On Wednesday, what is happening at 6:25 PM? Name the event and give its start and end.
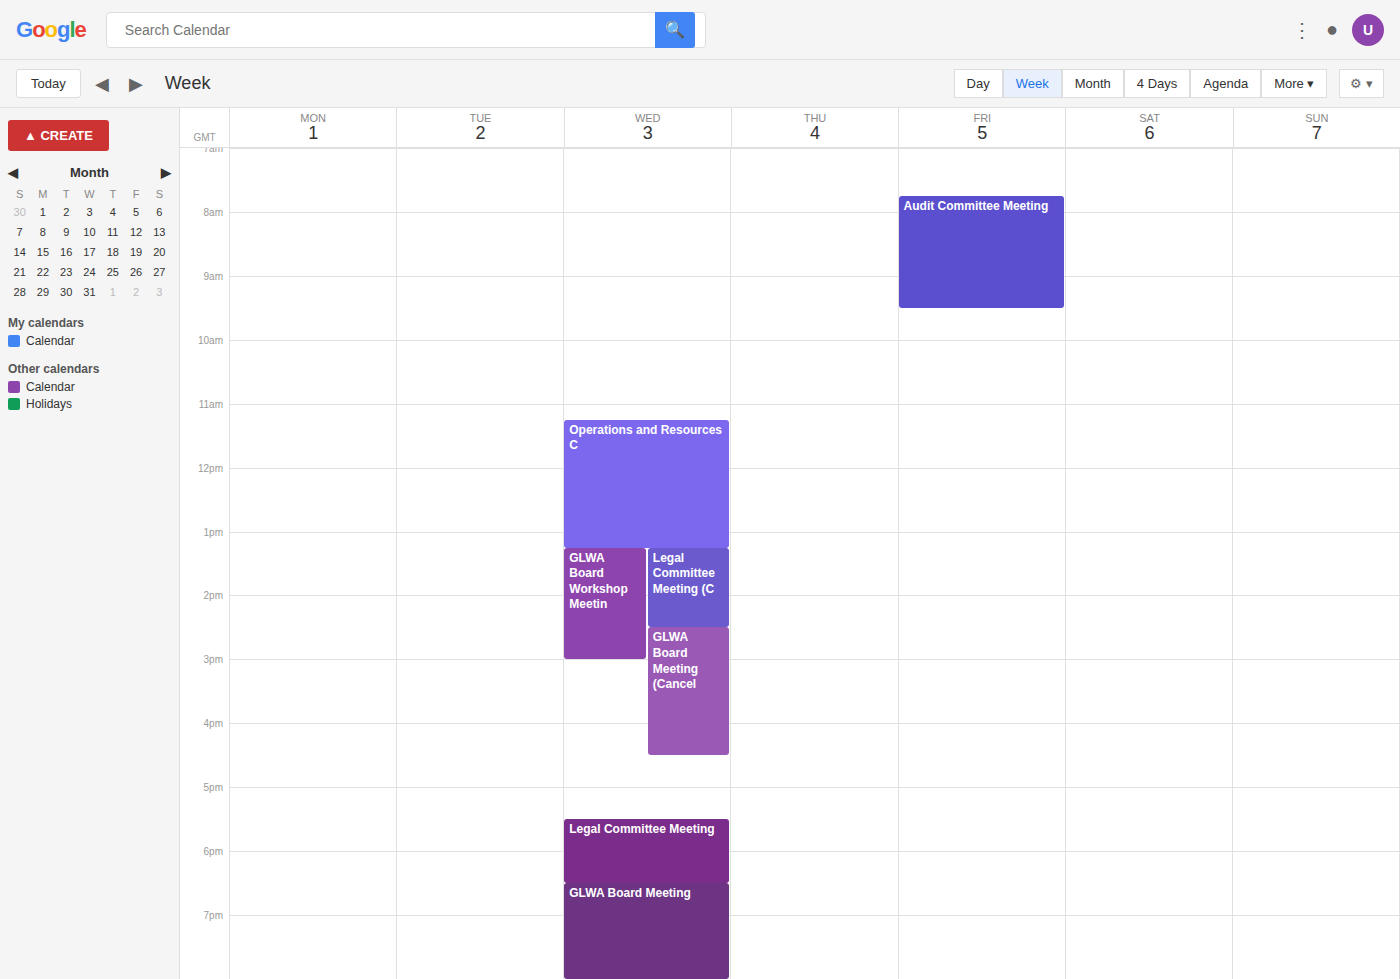
"Legal Committee Meeting", 5:30 PM to 6:30 PM